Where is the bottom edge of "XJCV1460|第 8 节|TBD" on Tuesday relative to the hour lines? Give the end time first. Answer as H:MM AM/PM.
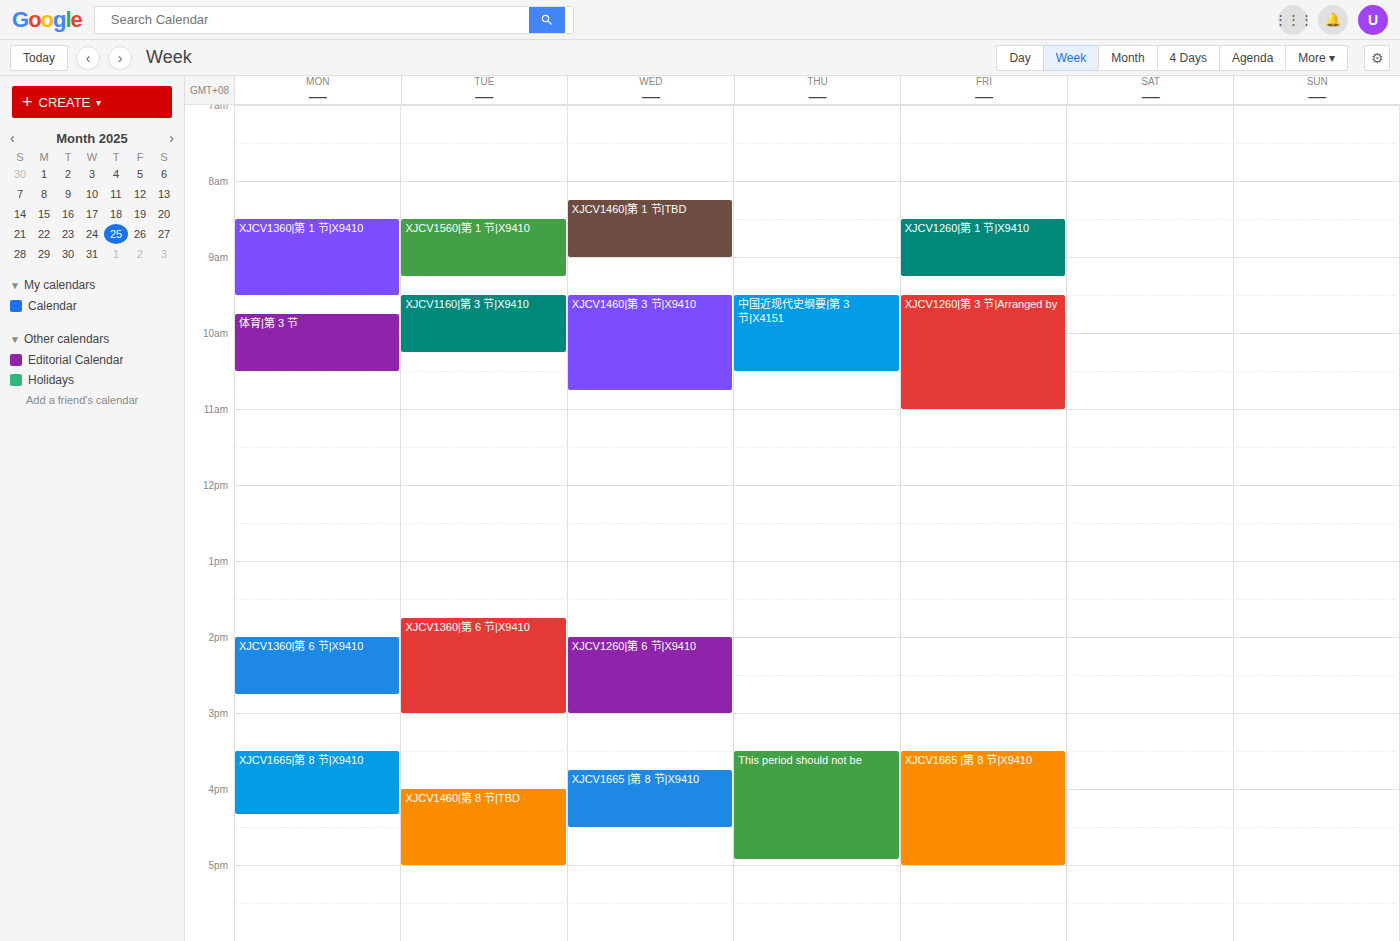
5:00 PM -- exactly on the 5 PM line.